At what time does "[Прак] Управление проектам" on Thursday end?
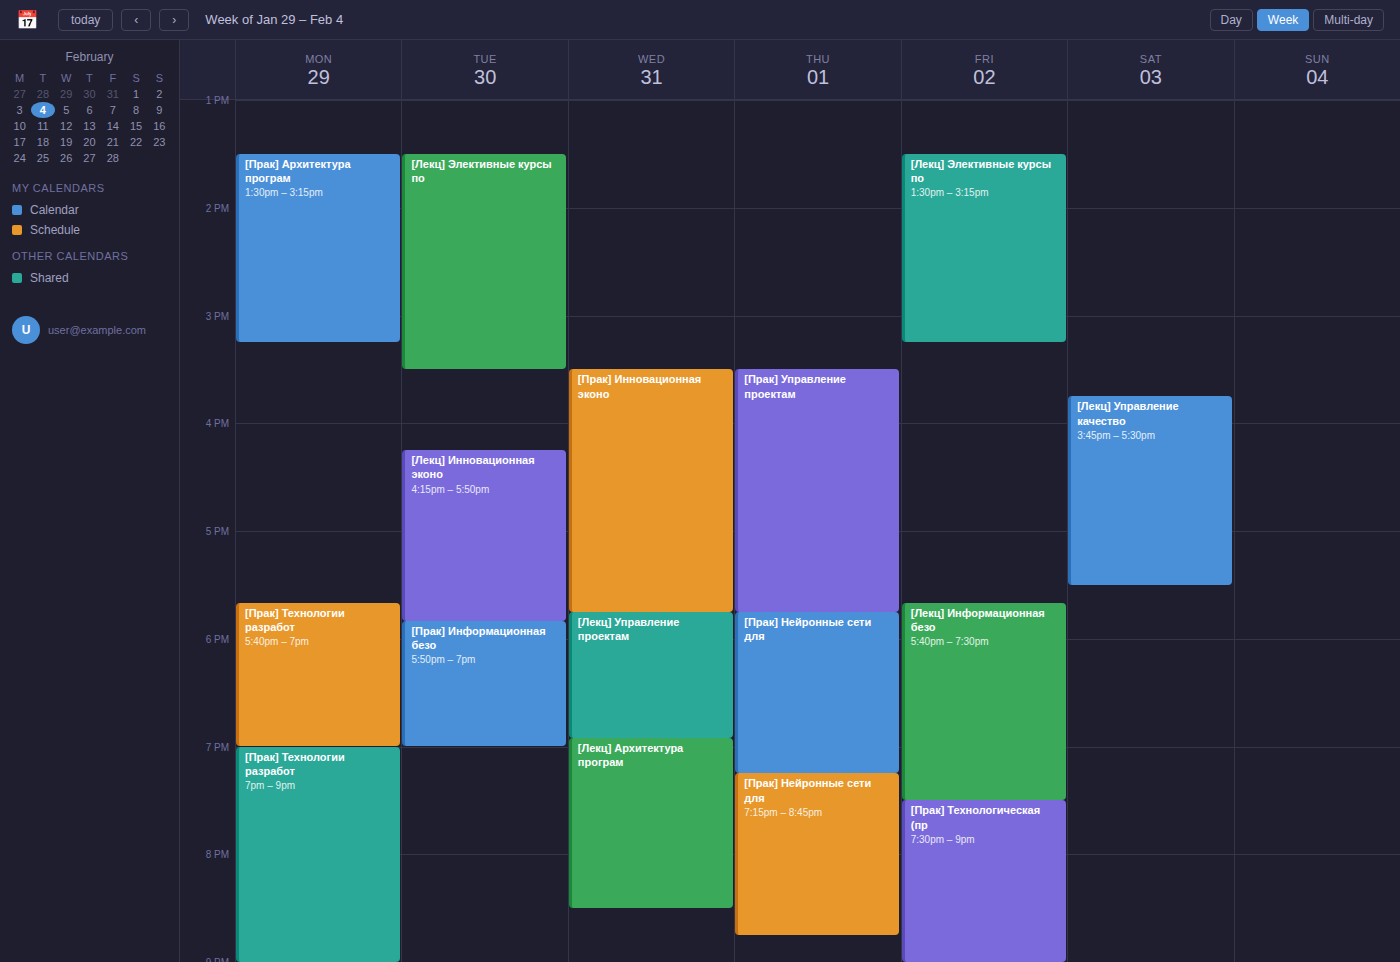
5:45 PM